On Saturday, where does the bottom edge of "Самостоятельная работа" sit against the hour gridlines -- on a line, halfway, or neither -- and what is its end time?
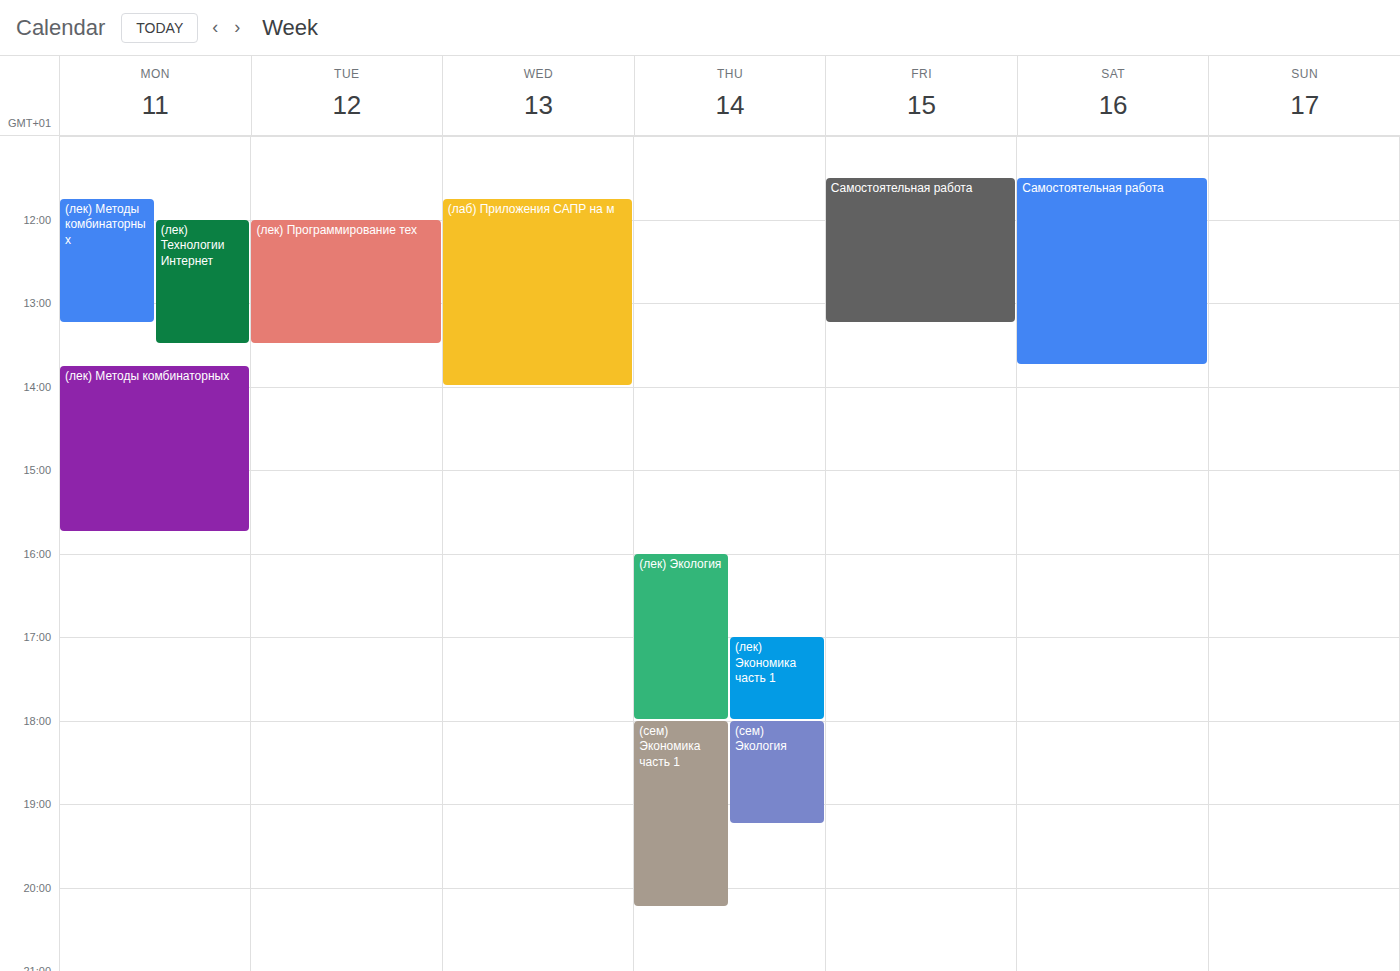
1:45 PM -- neither: three quarters of the way from the 1 PM line to the 2 PM line.